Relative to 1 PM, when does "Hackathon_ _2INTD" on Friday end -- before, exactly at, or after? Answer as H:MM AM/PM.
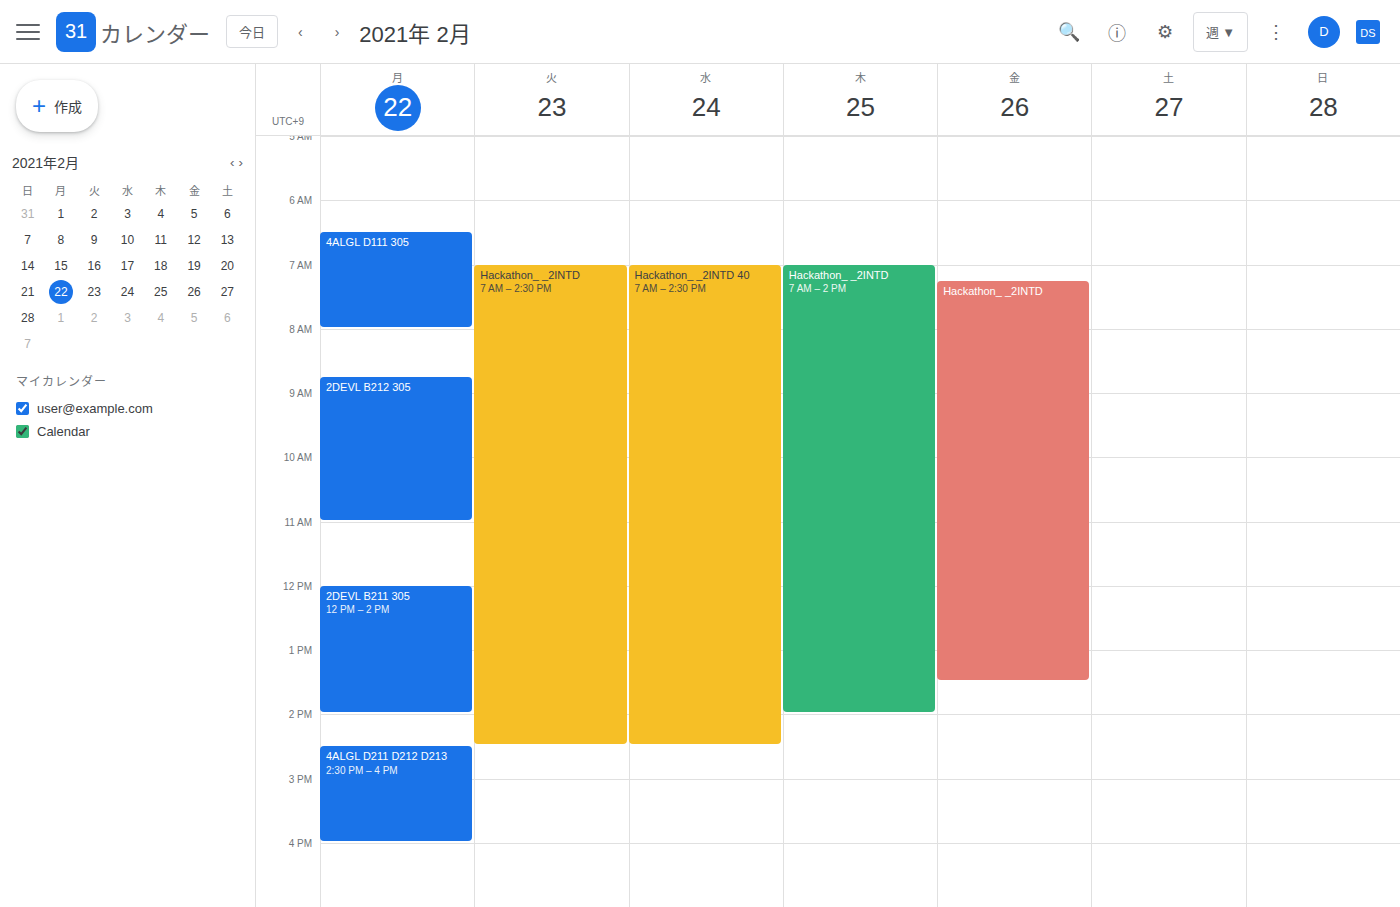
1:30 PM -- after 1 PM, 30 minutes below the 1 PM line.